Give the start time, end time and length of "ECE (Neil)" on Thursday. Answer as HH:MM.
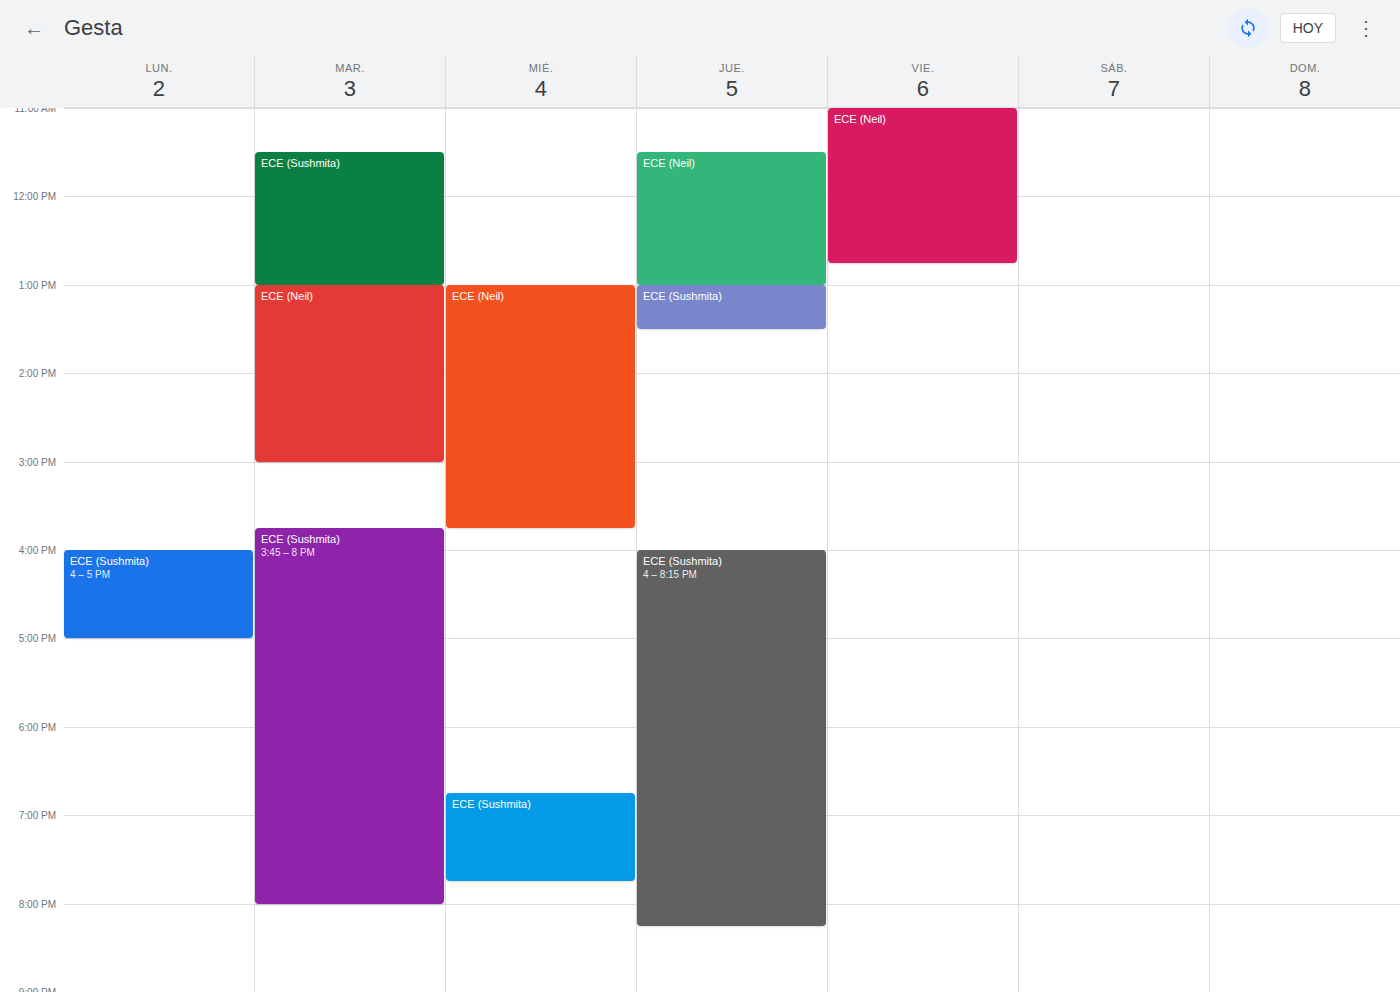
11:30 to 13:00, 1 hour 30 minutes